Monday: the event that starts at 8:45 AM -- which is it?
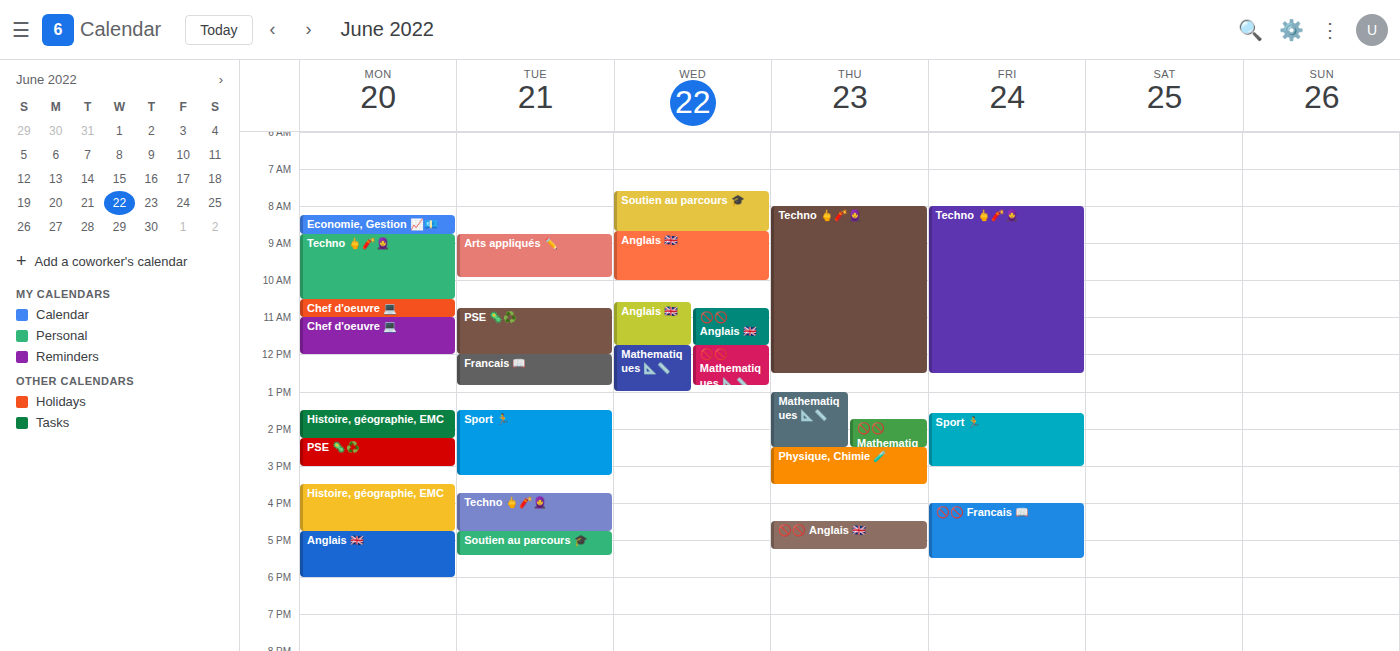
"Techno 🖕🧨🧕"